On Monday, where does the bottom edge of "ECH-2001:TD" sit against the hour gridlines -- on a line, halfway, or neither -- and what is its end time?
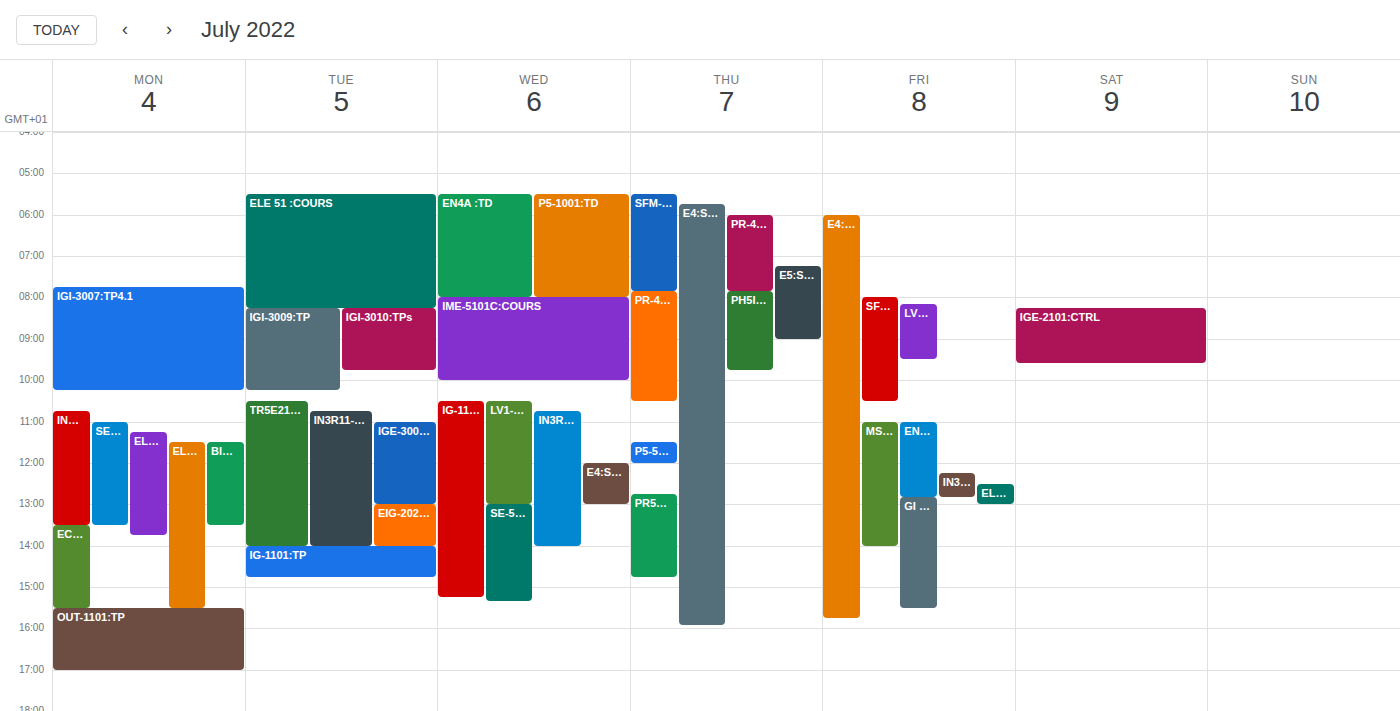
3:30 PM -- halfway between the 3 PM and 4 PM lines.